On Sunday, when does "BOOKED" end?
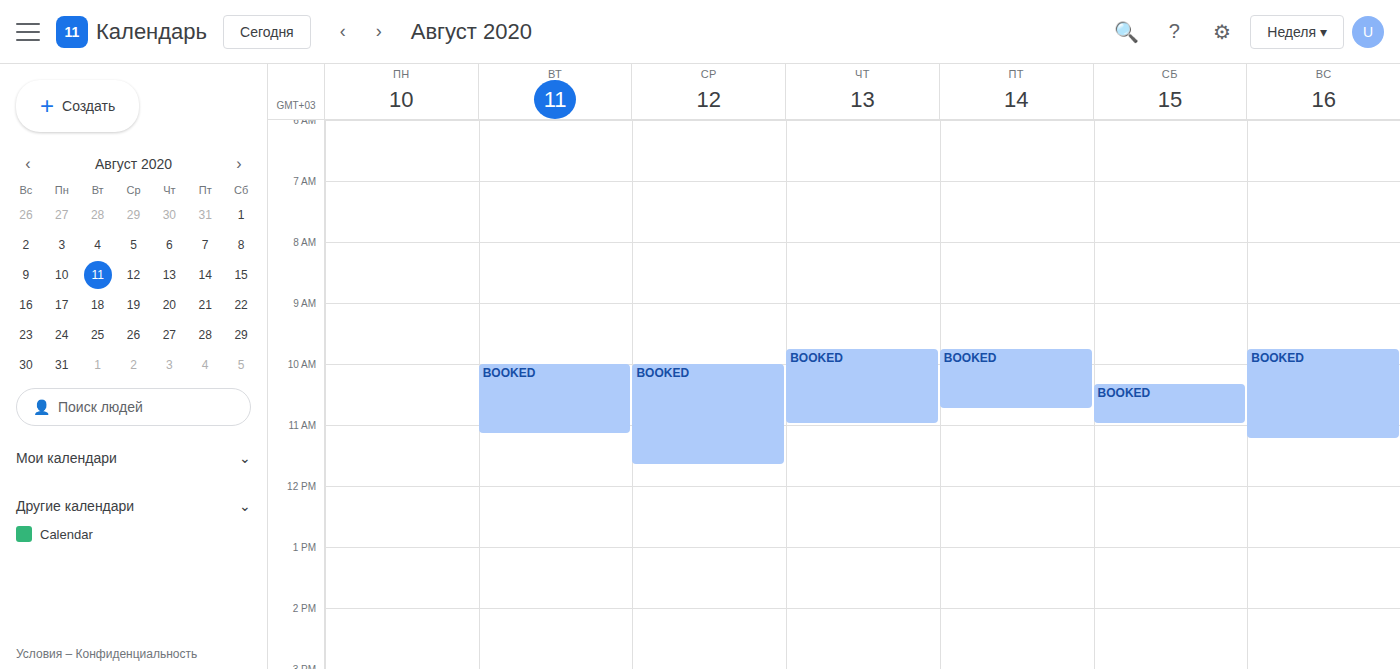
11:15 AM